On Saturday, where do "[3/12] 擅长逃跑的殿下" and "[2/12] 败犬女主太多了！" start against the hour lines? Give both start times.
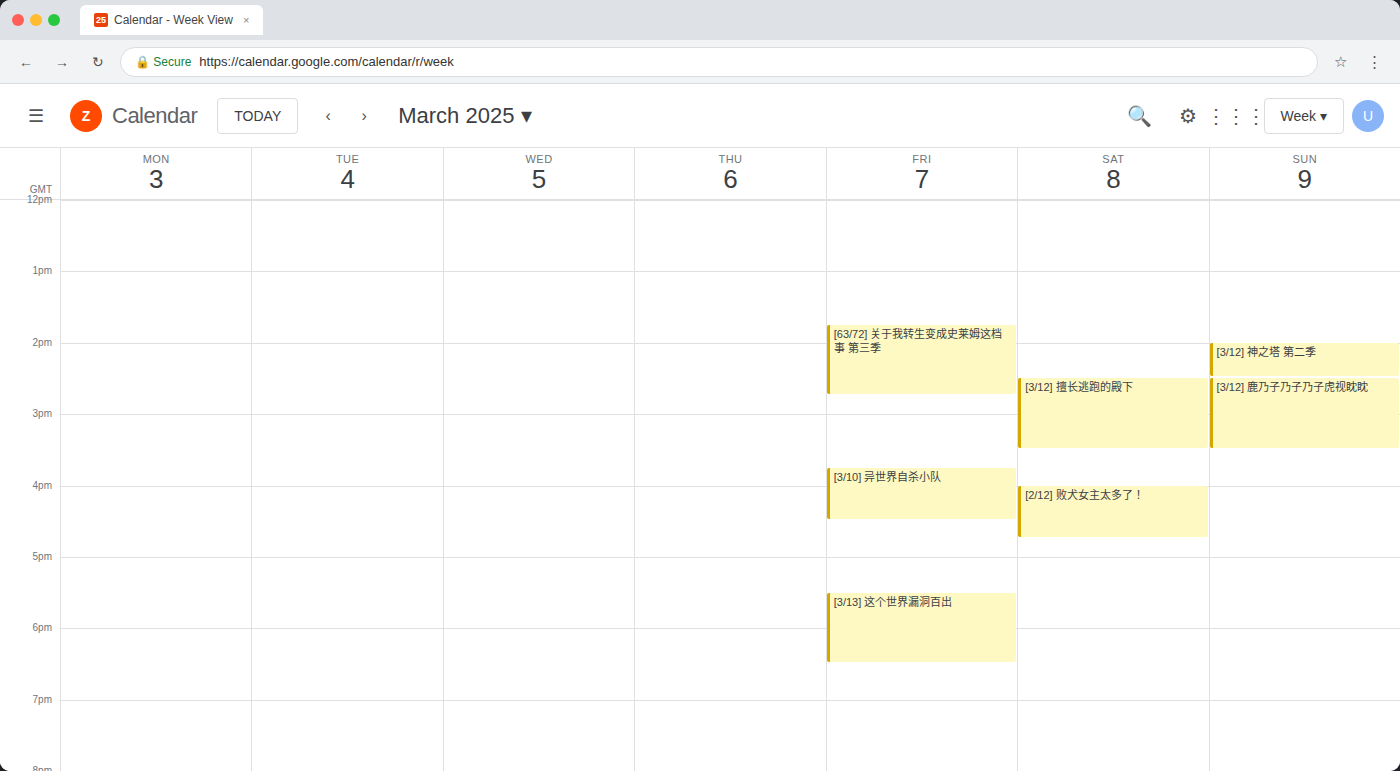
"[3/12] 擅长逃跑的殿下": 14:30, halfway between the 14:00 and 15:00 lines. "[2/12] 败犬女主太多了！": 16:00, exactly on the 16:00 line.